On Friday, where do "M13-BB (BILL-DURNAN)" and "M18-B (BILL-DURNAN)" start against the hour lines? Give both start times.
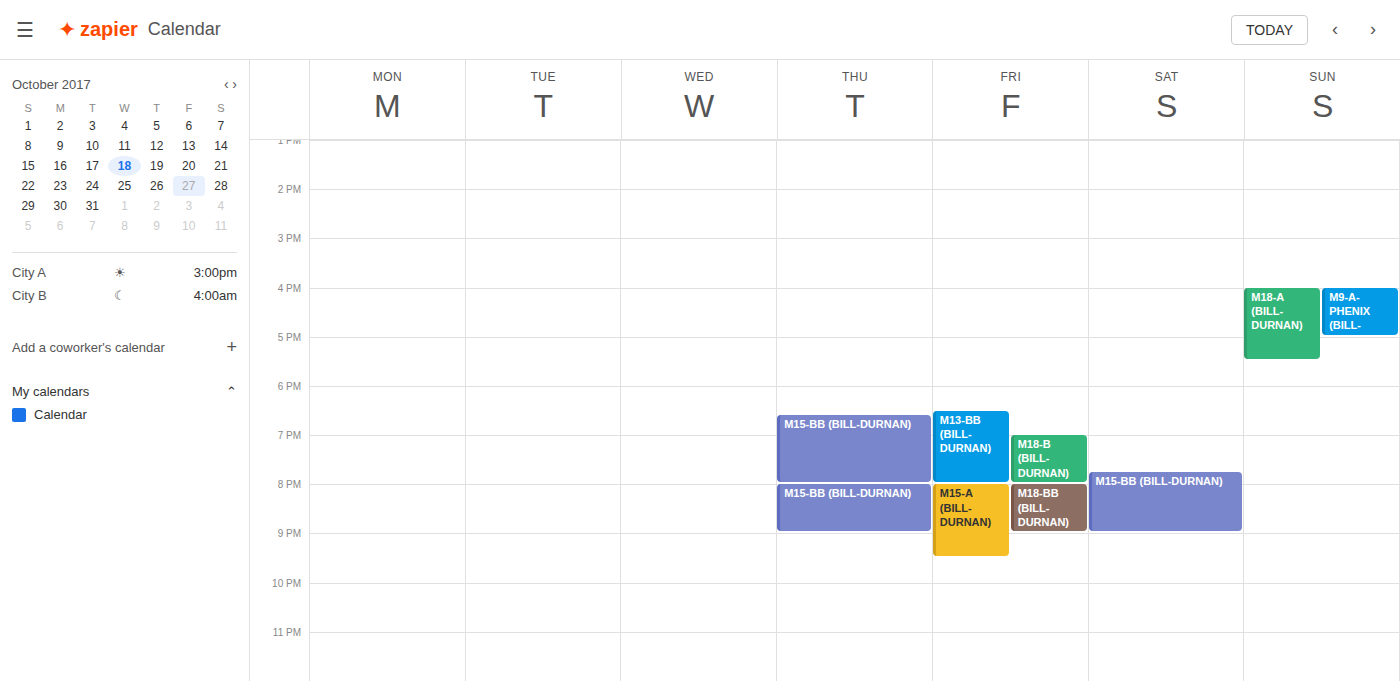
"M13-BB (BILL-DURNAN)": 6:30 PM, halfway between the 6 PM and 7 PM lines. "M18-B (BILL-DURNAN)": 7:00 PM, exactly on the 7 PM line.